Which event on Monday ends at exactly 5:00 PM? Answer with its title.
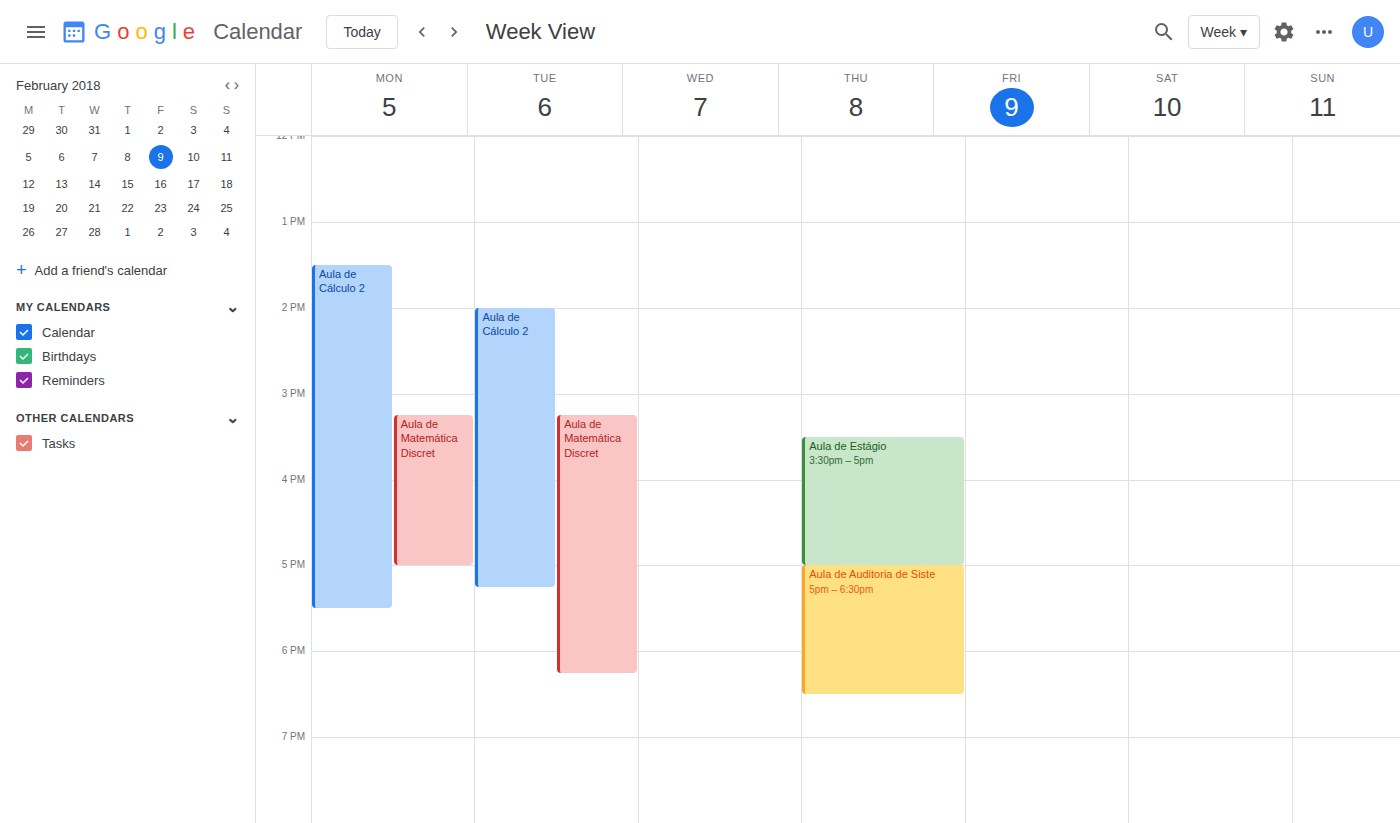
"Aula de Matemática Discret"